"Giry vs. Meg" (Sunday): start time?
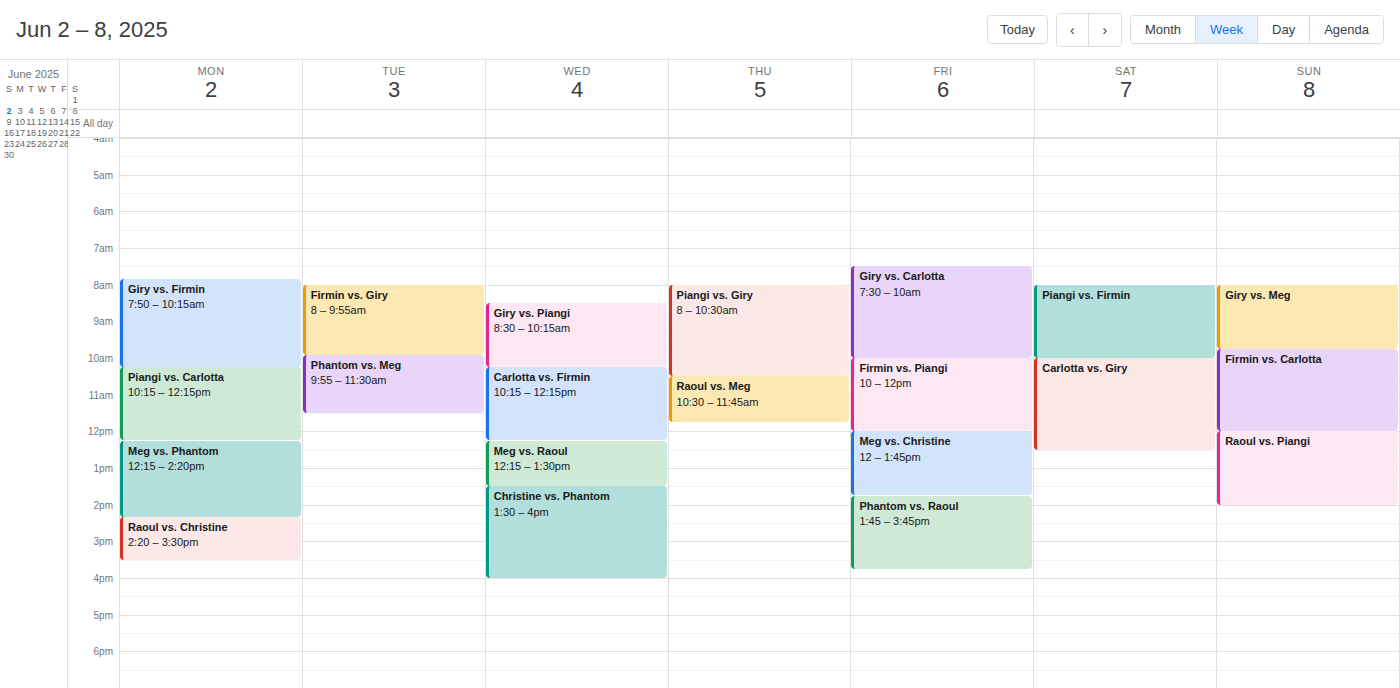
8:00 AM